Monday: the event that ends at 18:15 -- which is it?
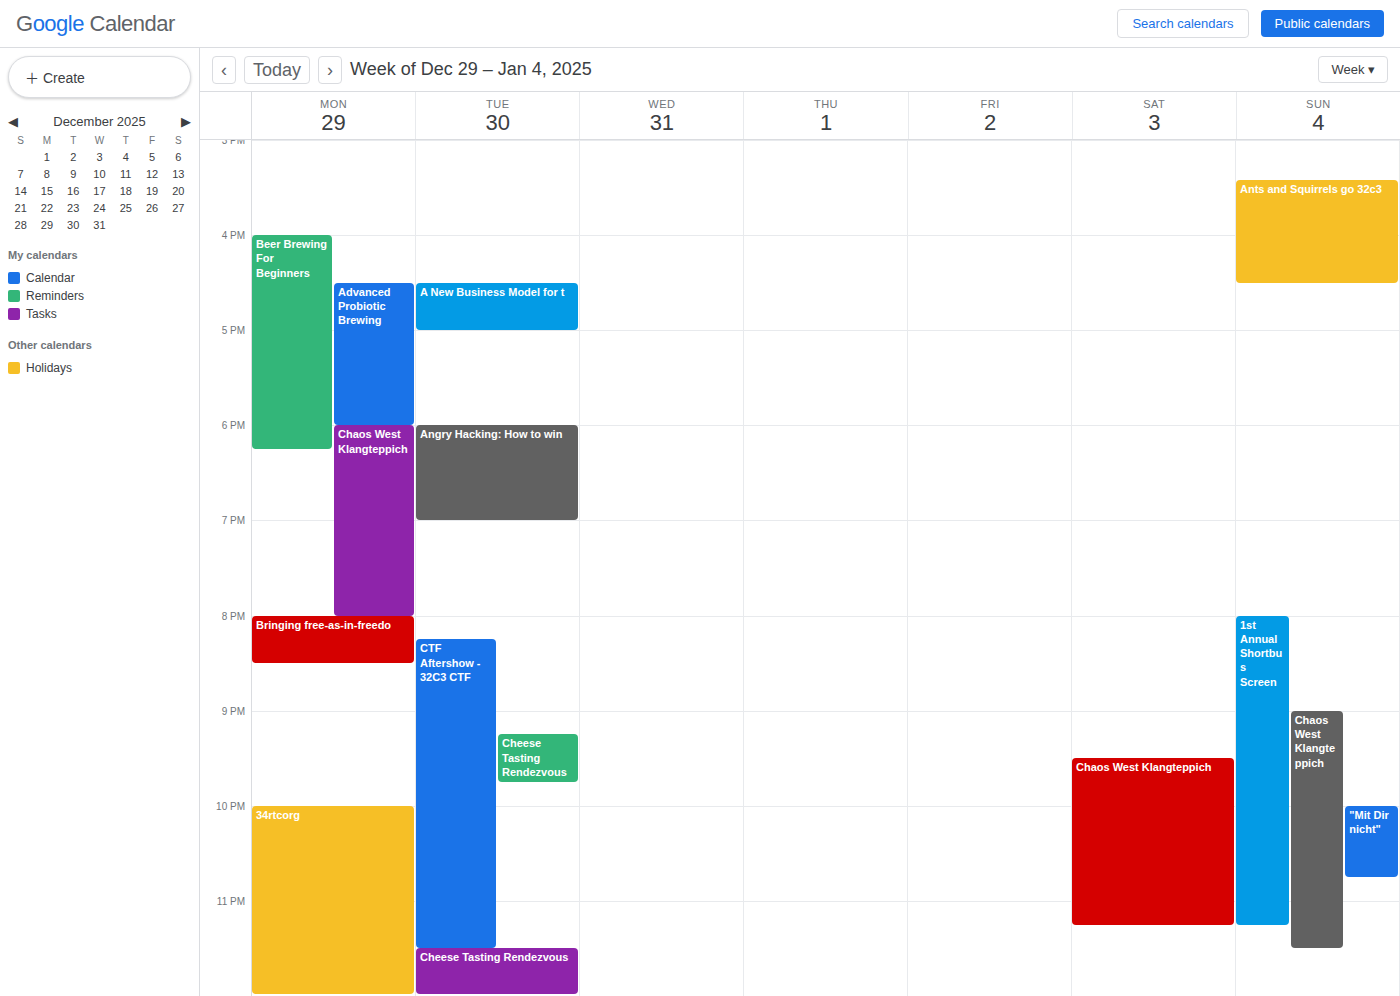
"Beer Brewing For Beginners"